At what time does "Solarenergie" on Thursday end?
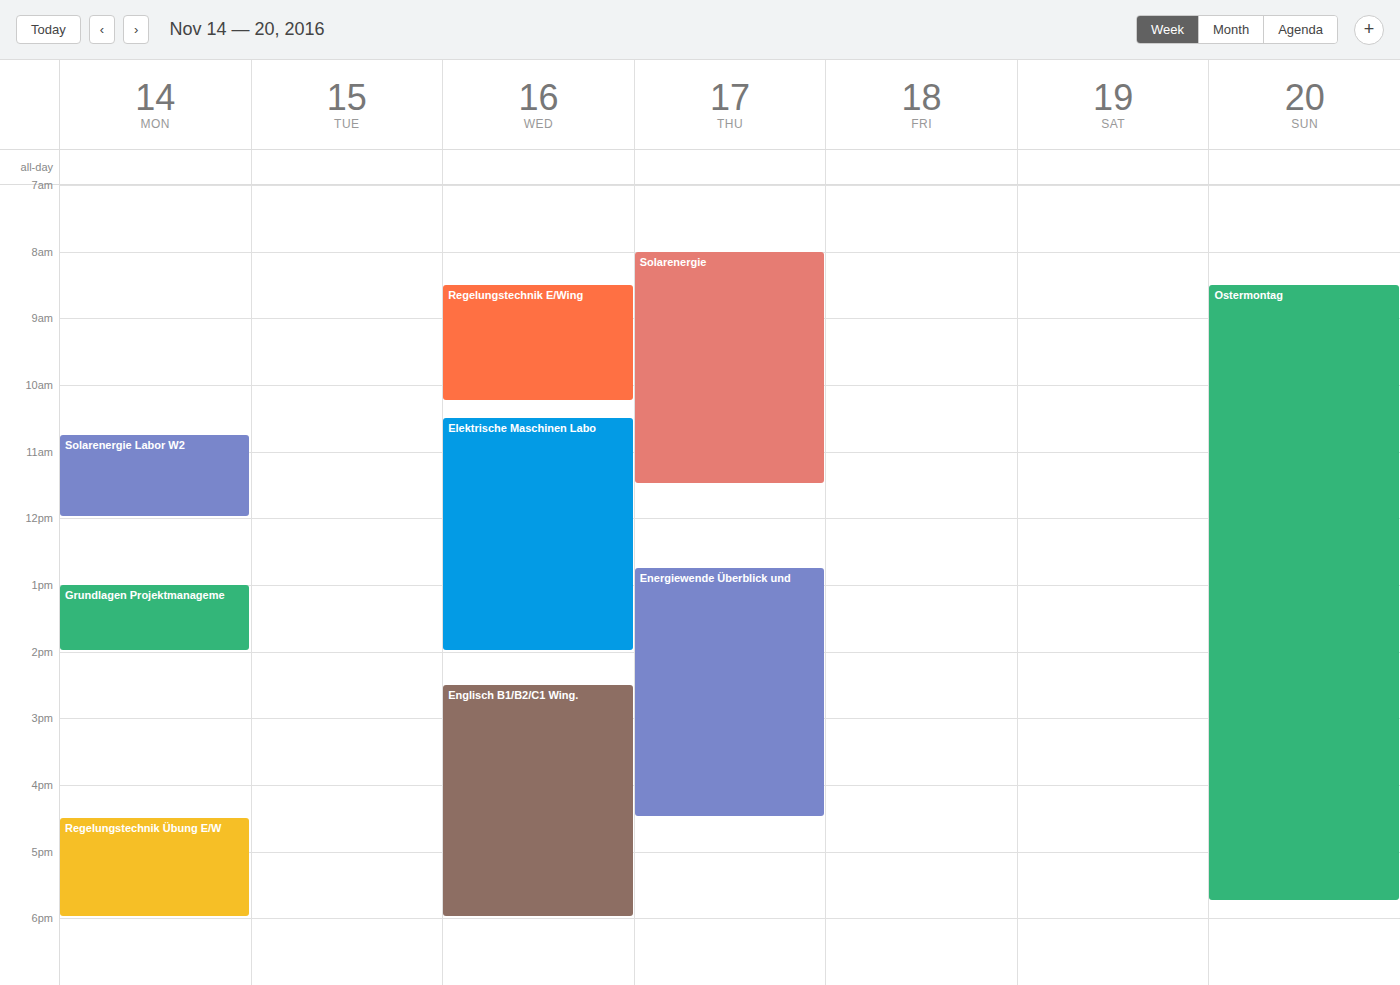
11:30 AM